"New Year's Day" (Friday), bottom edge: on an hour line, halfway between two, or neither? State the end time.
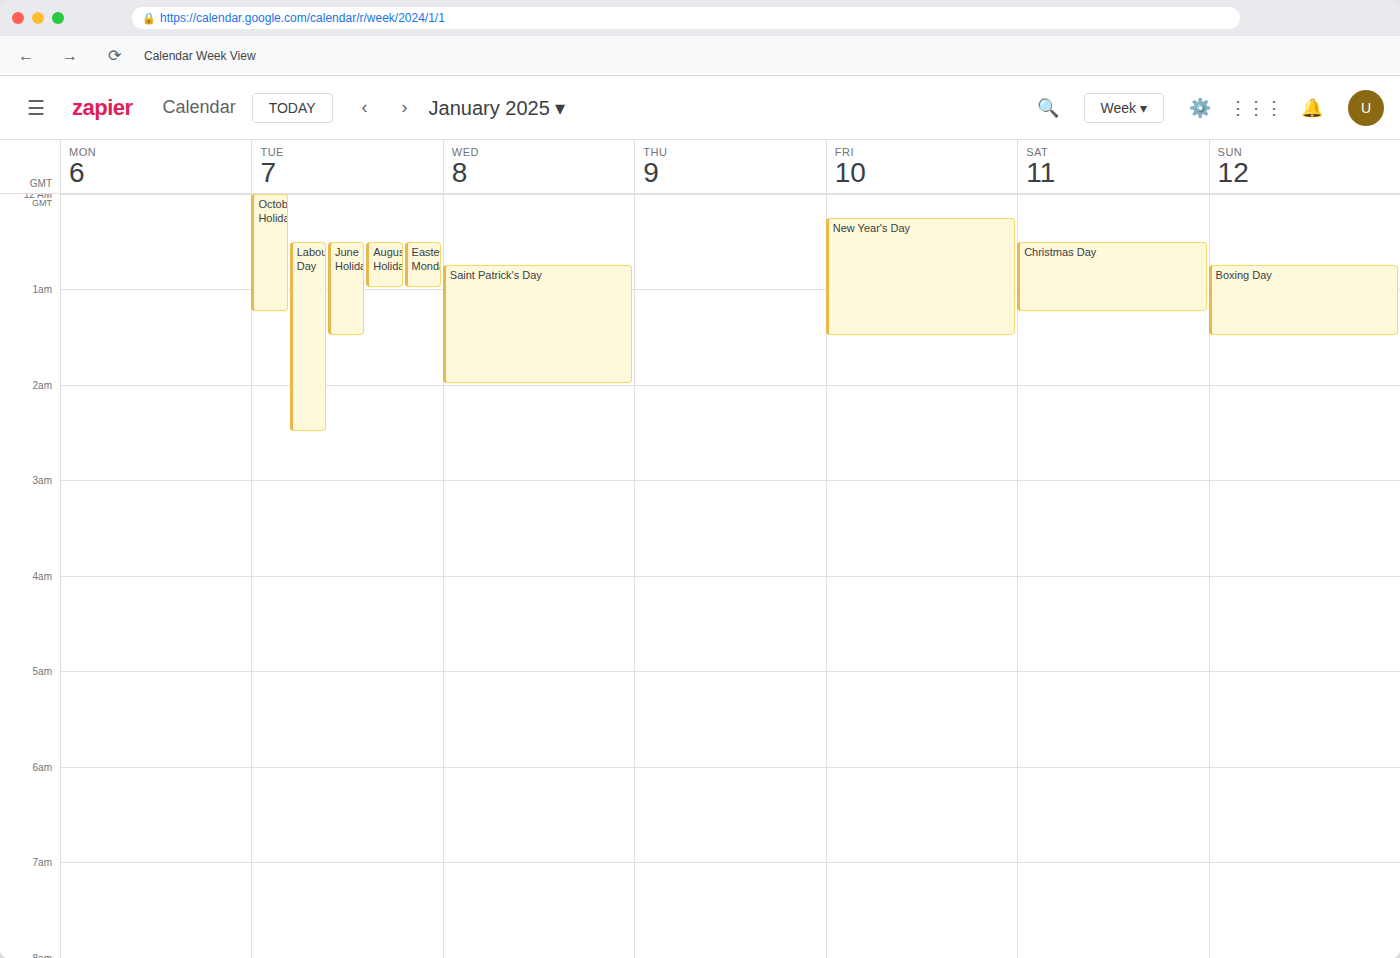
1:30 AM -- halfway between the 1 AM and 2 AM lines.